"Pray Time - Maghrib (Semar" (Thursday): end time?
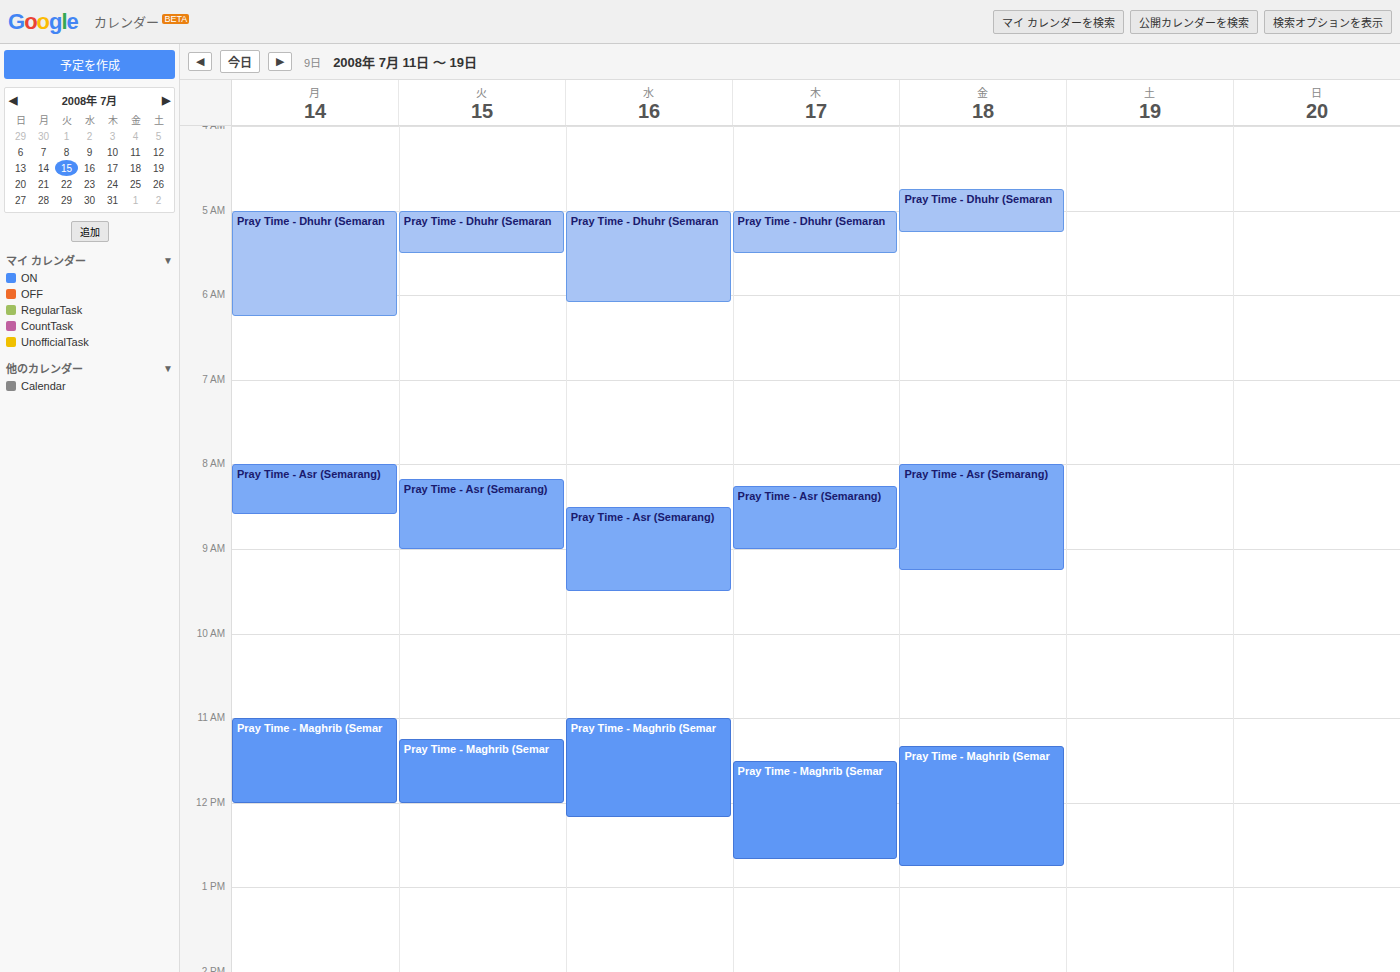
12:40 PM